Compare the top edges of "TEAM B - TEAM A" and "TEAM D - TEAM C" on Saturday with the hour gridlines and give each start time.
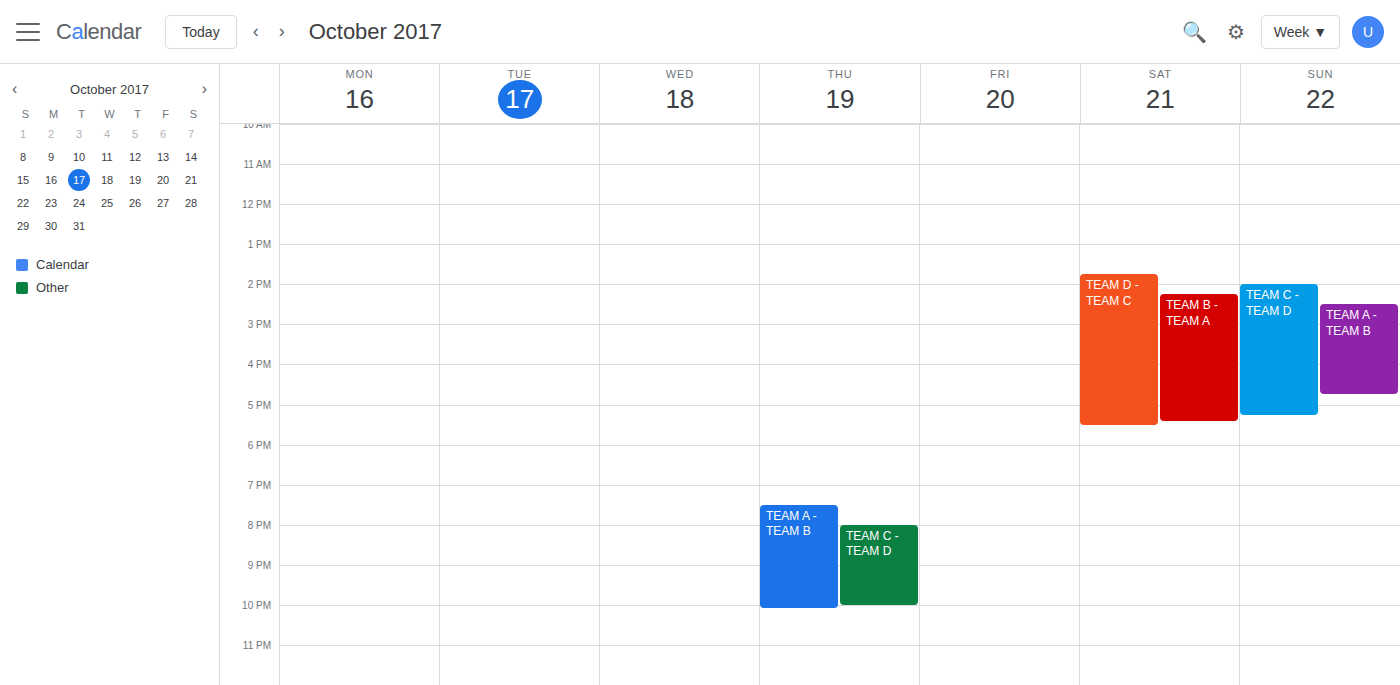
"TEAM B - TEAM A": 14:15, neither: a quarter of the way from the 14:00 line to the 15:00 line. "TEAM D - TEAM C": 13:45, neither: three quarters of the way from the 13:00 line to the 14:00 line.